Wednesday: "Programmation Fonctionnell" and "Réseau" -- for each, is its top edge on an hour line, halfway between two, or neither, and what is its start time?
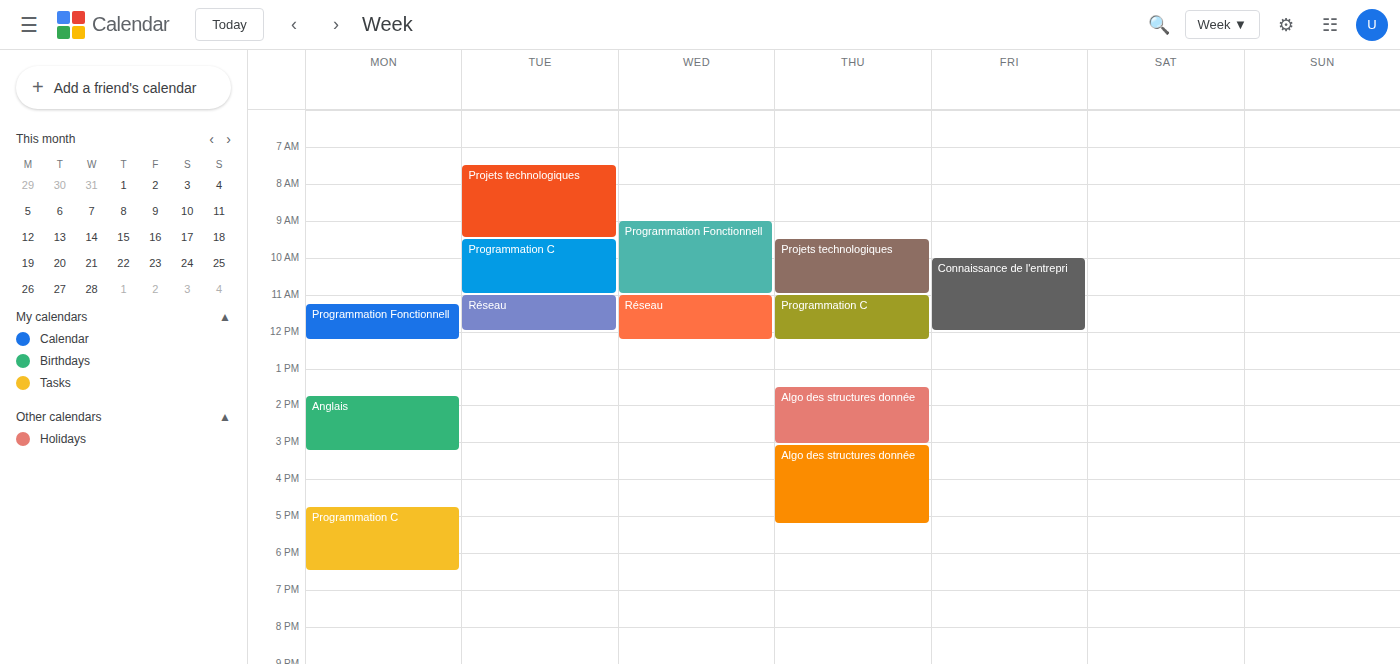
"Programmation Fonctionnell": 9:00 AM, exactly on the 9 AM line. "Réseau": 11:00 AM, exactly on the 11 AM line.